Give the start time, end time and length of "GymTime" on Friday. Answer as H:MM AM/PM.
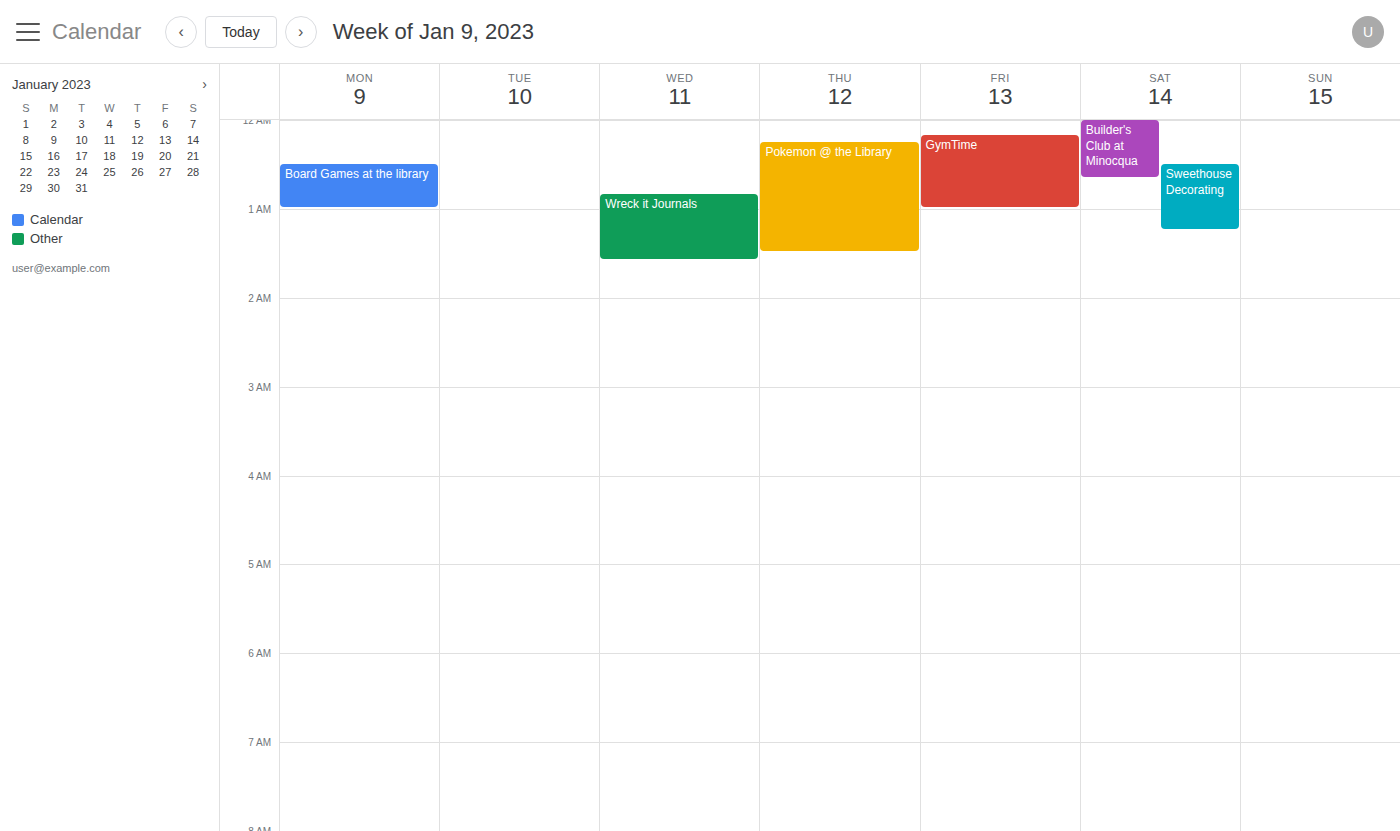
12:10 AM to 1:00 AM, 50 minutes